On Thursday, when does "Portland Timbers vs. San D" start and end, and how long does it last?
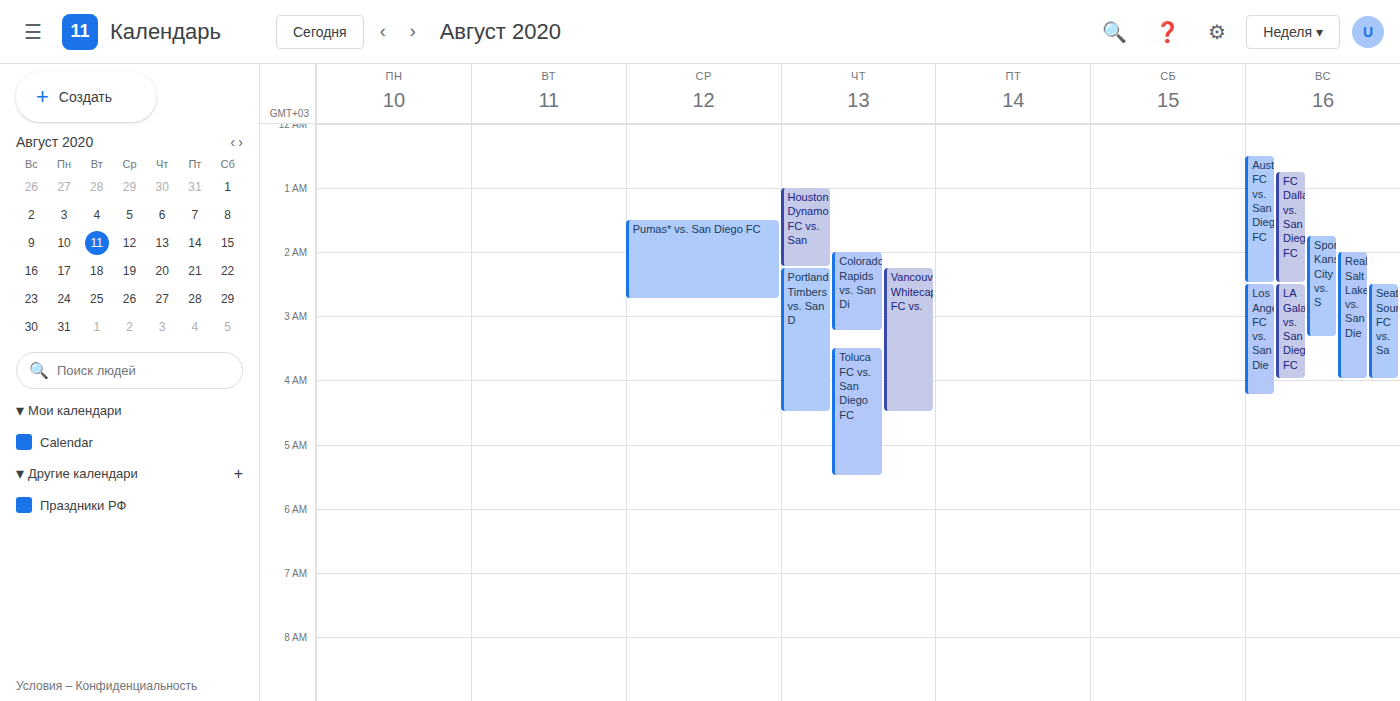
2:15 AM to 4:30 AM, 2 hours 15 minutes